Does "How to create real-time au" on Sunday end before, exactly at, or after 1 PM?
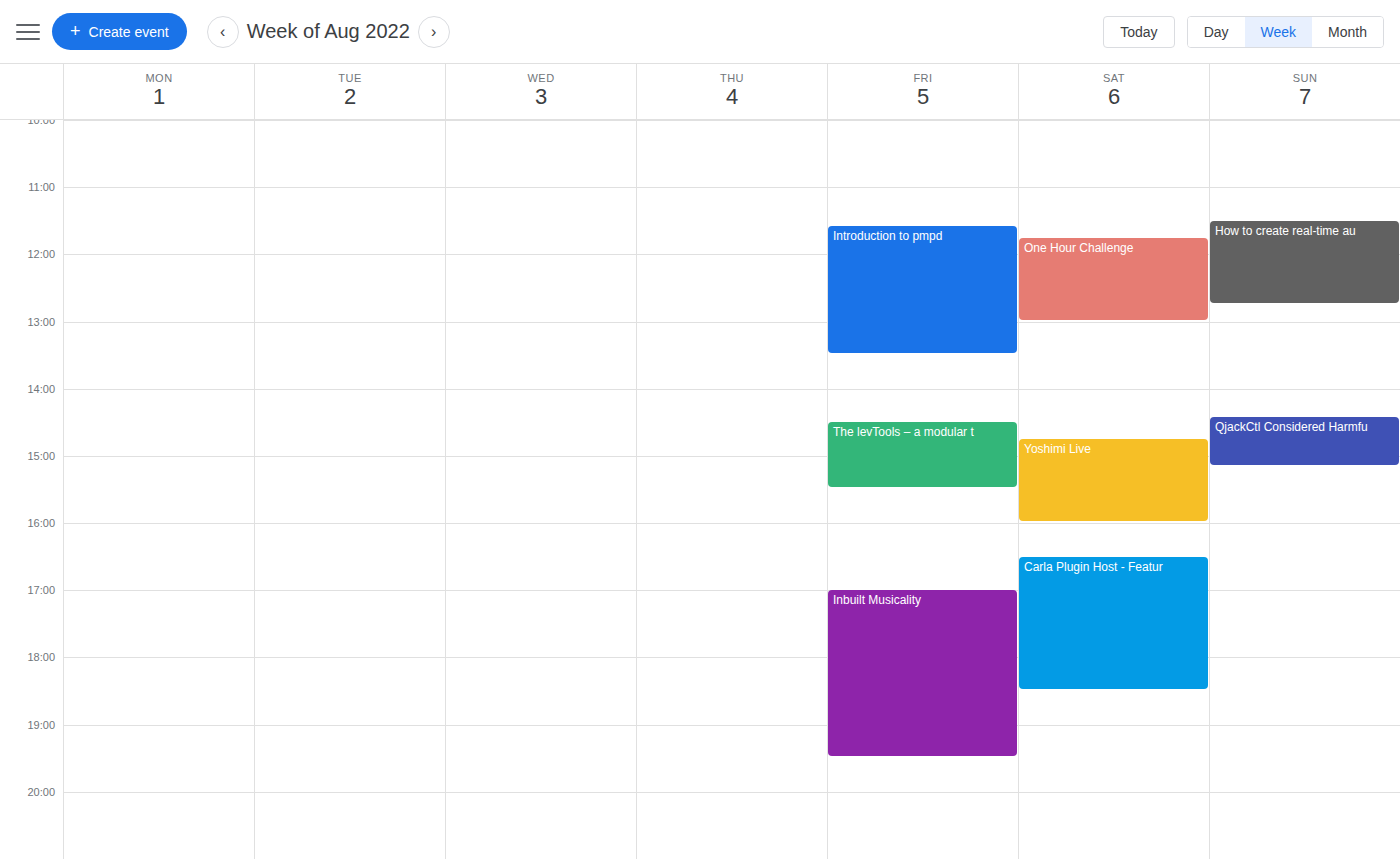
12:45 PM -- before 1 PM, 15 minutes above the 1 PM line.